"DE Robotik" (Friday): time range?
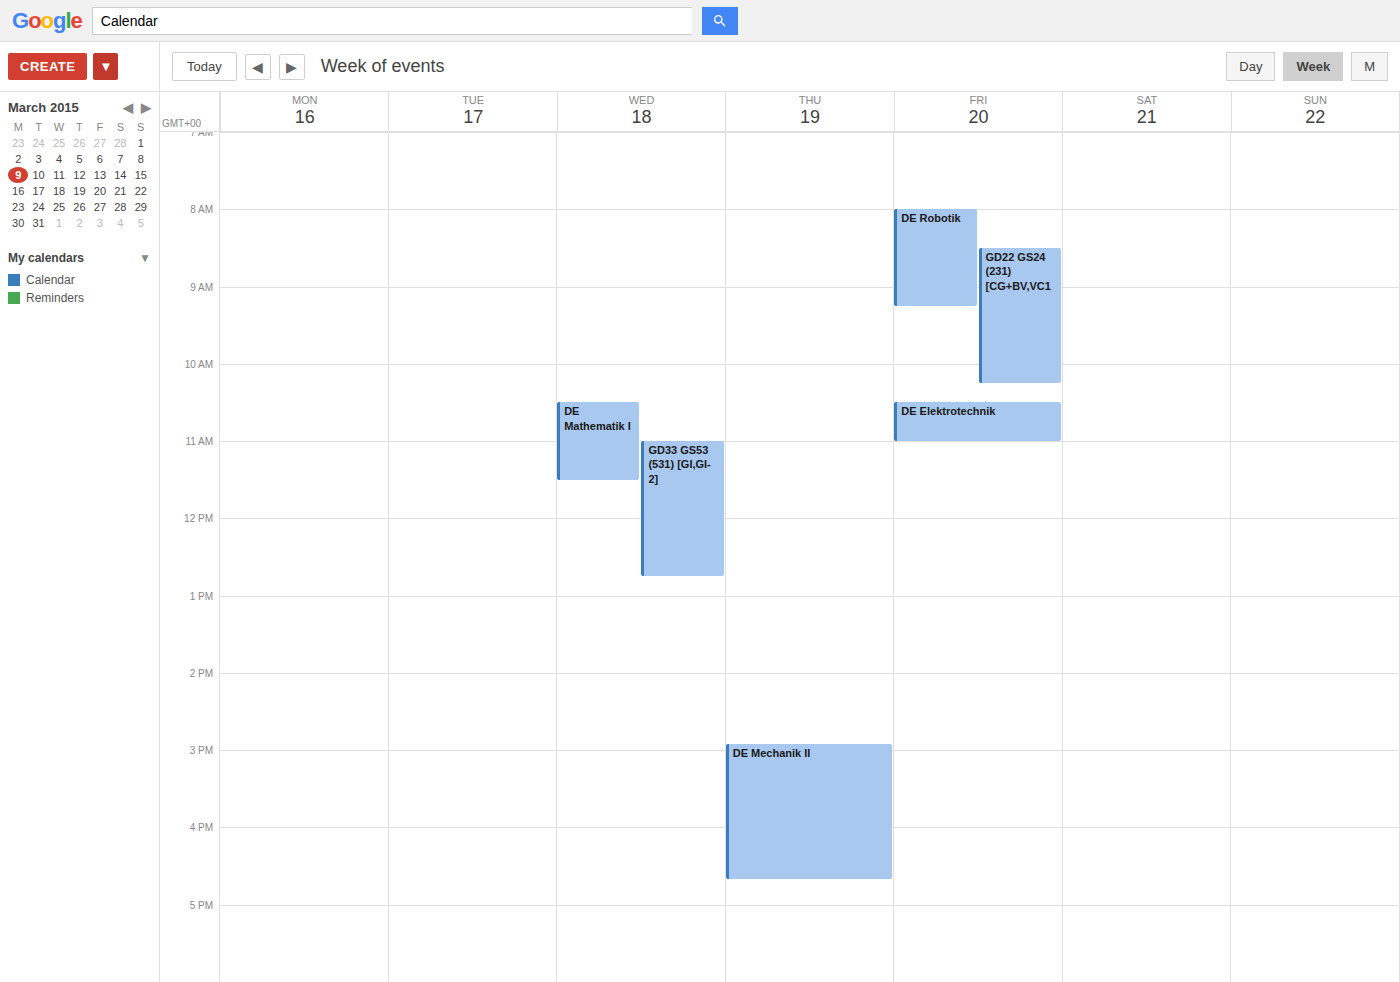
8:00 AM to 9:15 AM